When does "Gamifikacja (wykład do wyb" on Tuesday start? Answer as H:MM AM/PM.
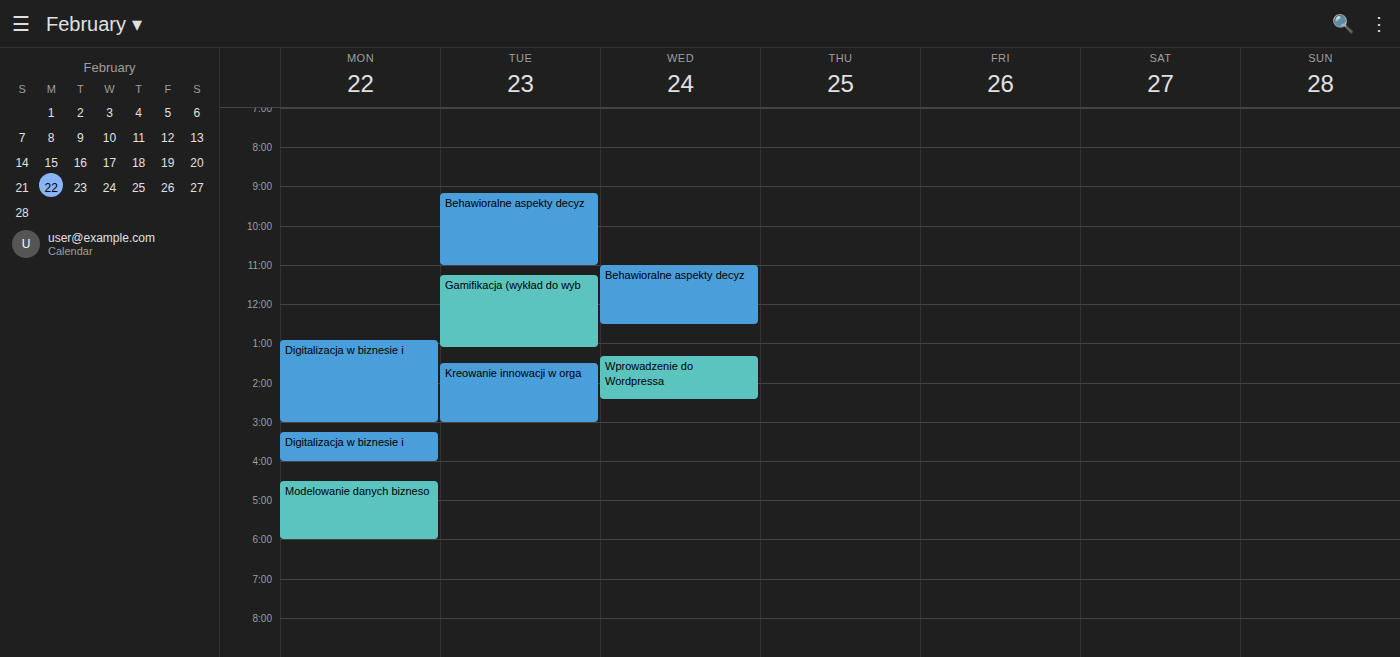
11:15 AM